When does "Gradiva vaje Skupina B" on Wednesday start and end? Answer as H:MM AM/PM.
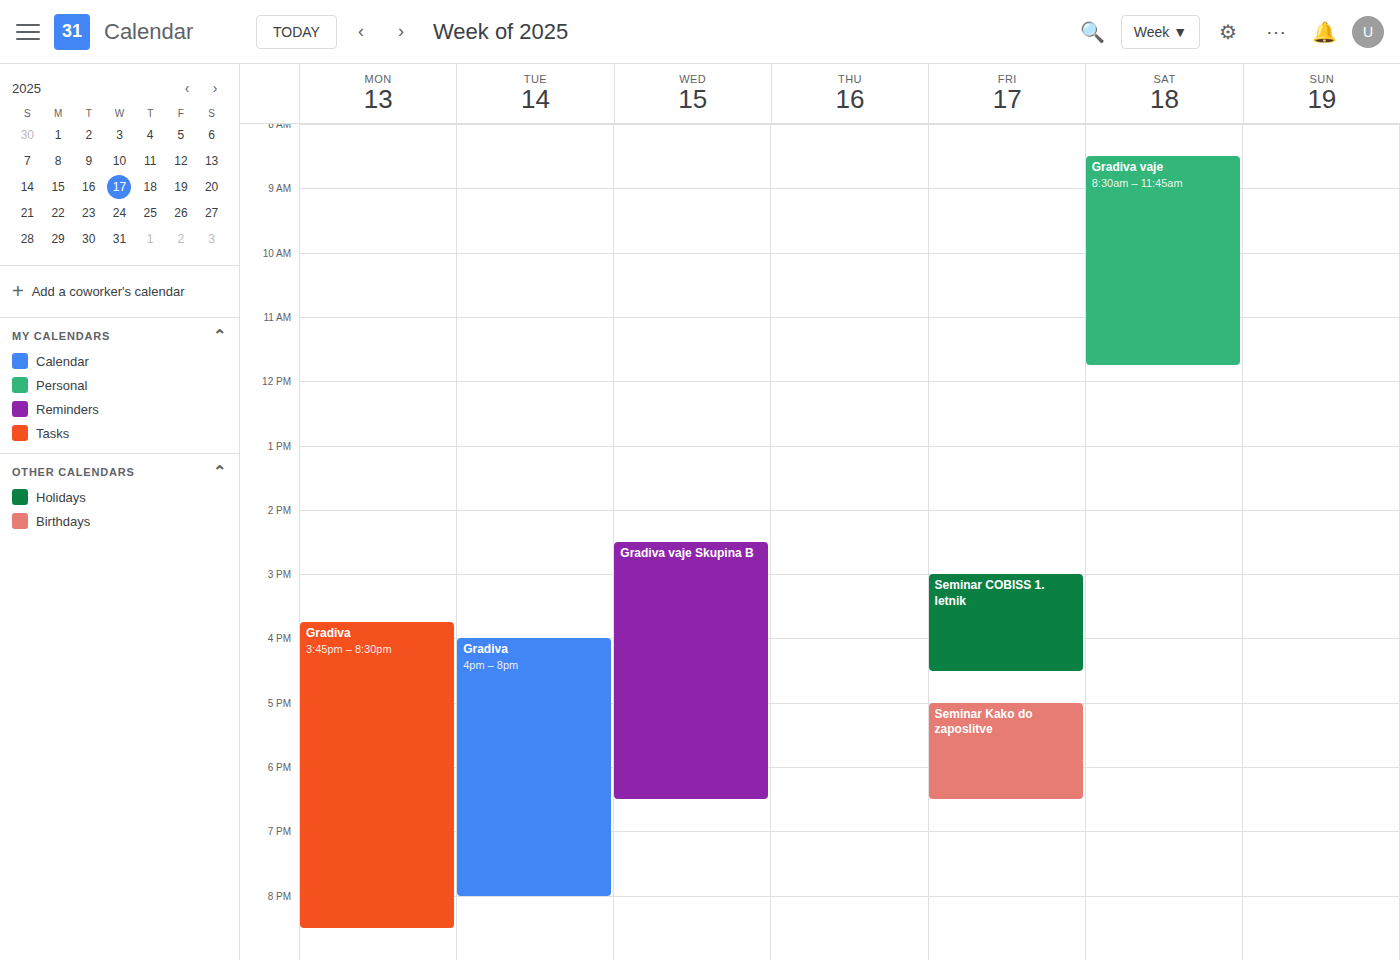
2:30 PM to 6:30 PM